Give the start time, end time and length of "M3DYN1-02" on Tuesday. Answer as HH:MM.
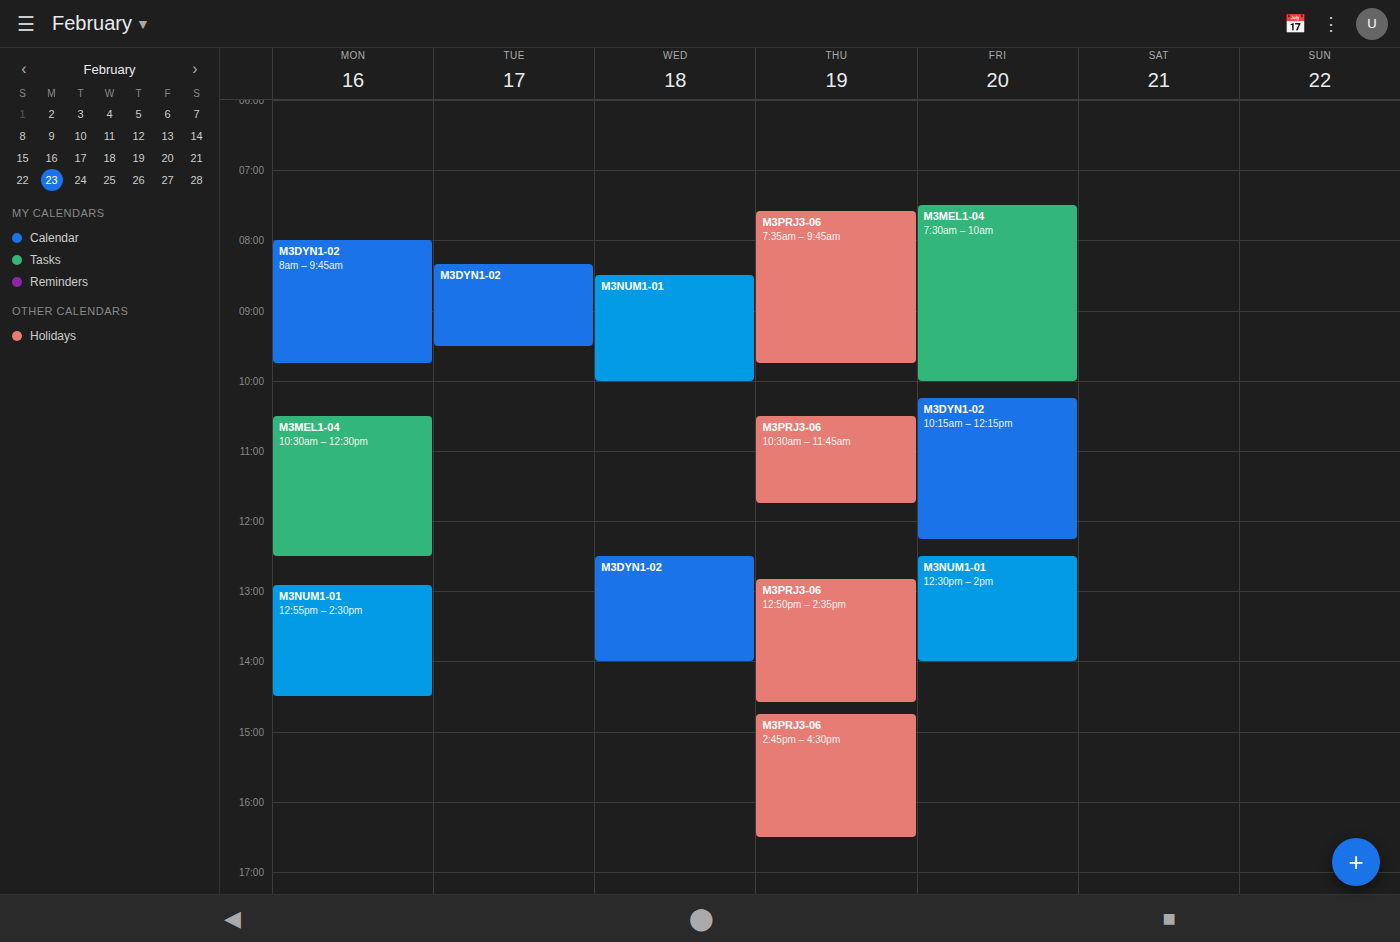
08:20 to 09:30, 1 hour 10 minutes